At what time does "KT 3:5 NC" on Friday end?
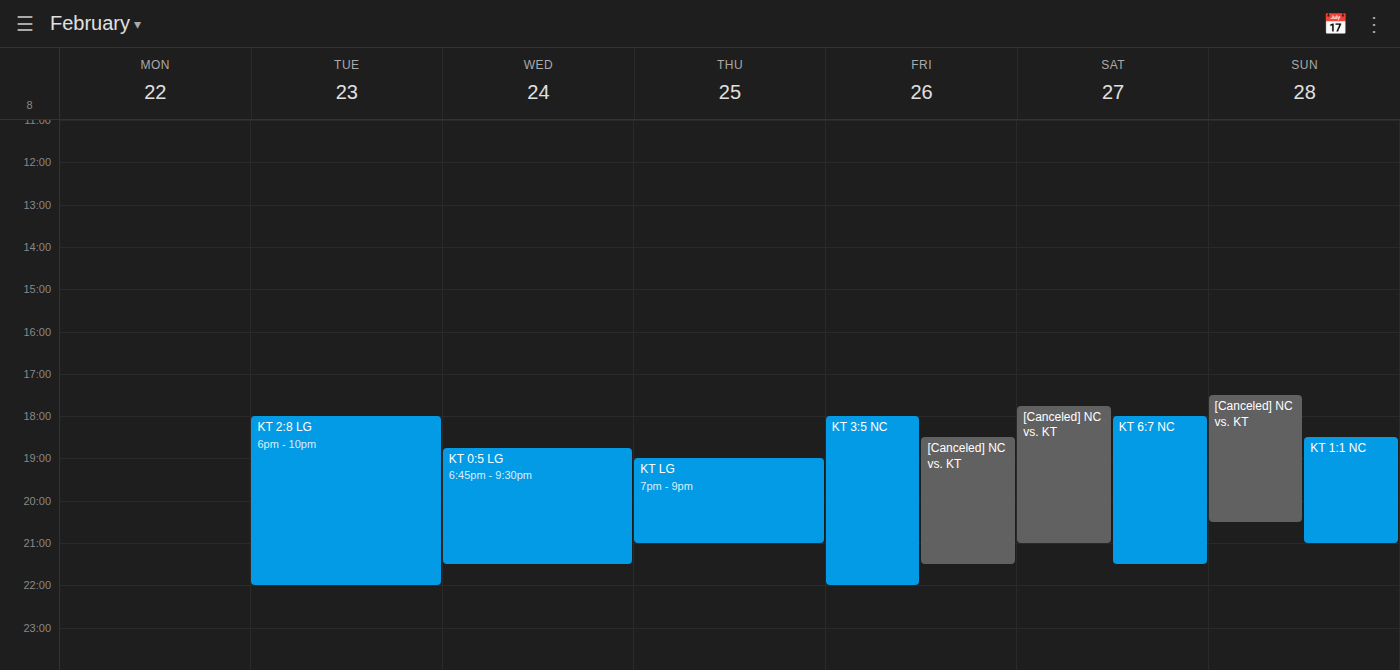
22:00